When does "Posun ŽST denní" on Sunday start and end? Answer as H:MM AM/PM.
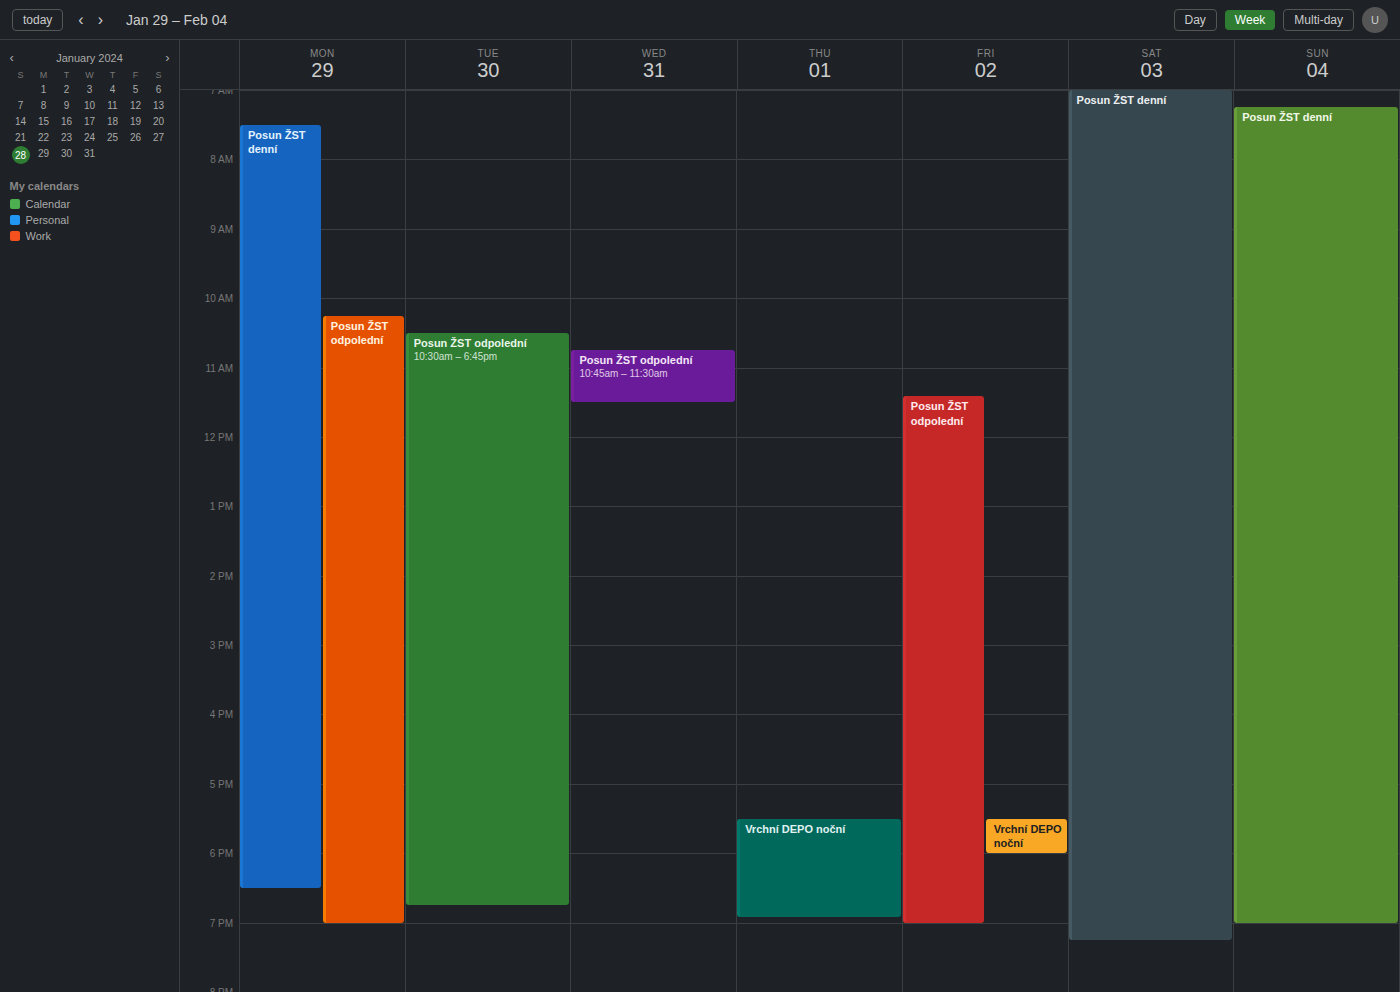
7:15 AM to 7:00 PM